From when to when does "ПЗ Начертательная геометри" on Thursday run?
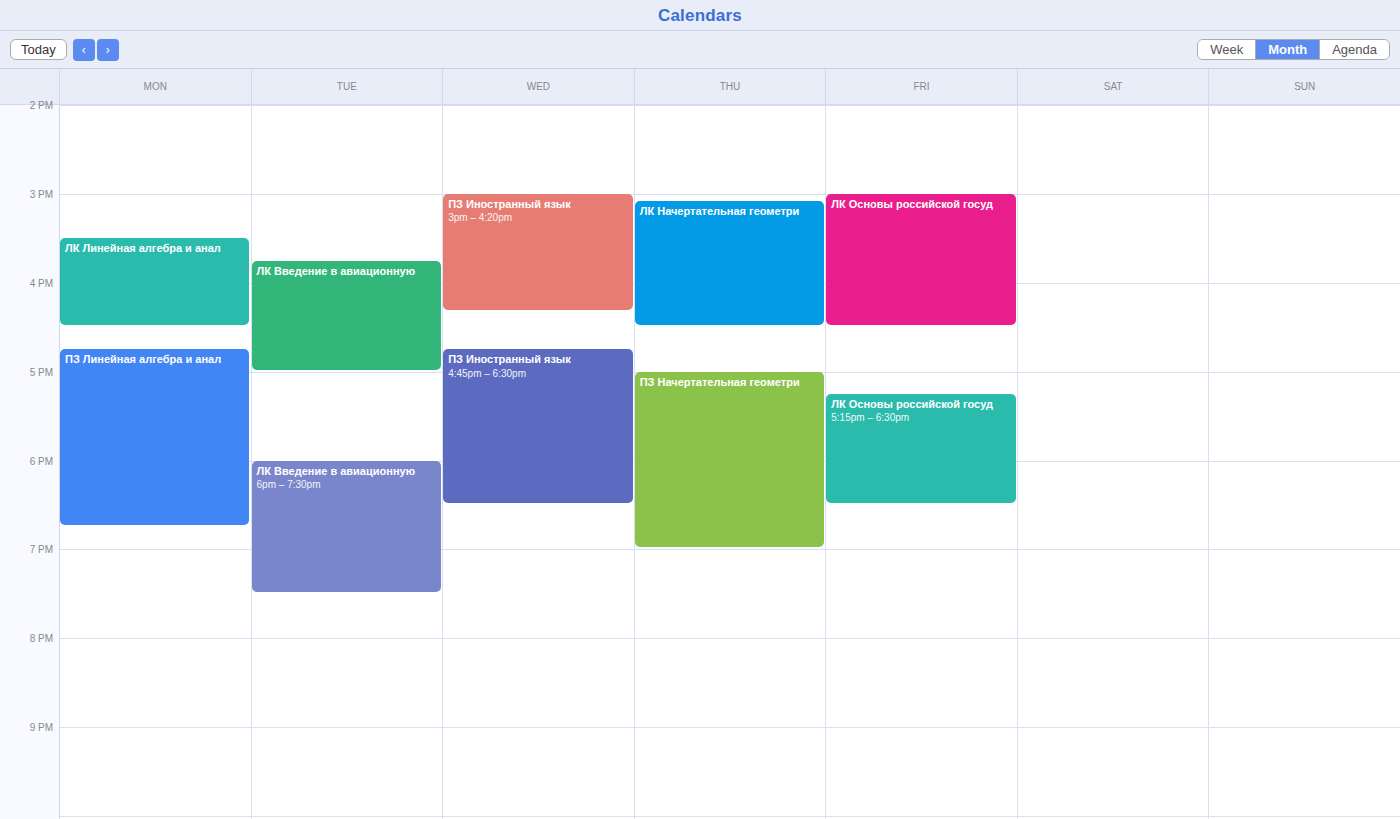
5:00 PM to 7:00 PM